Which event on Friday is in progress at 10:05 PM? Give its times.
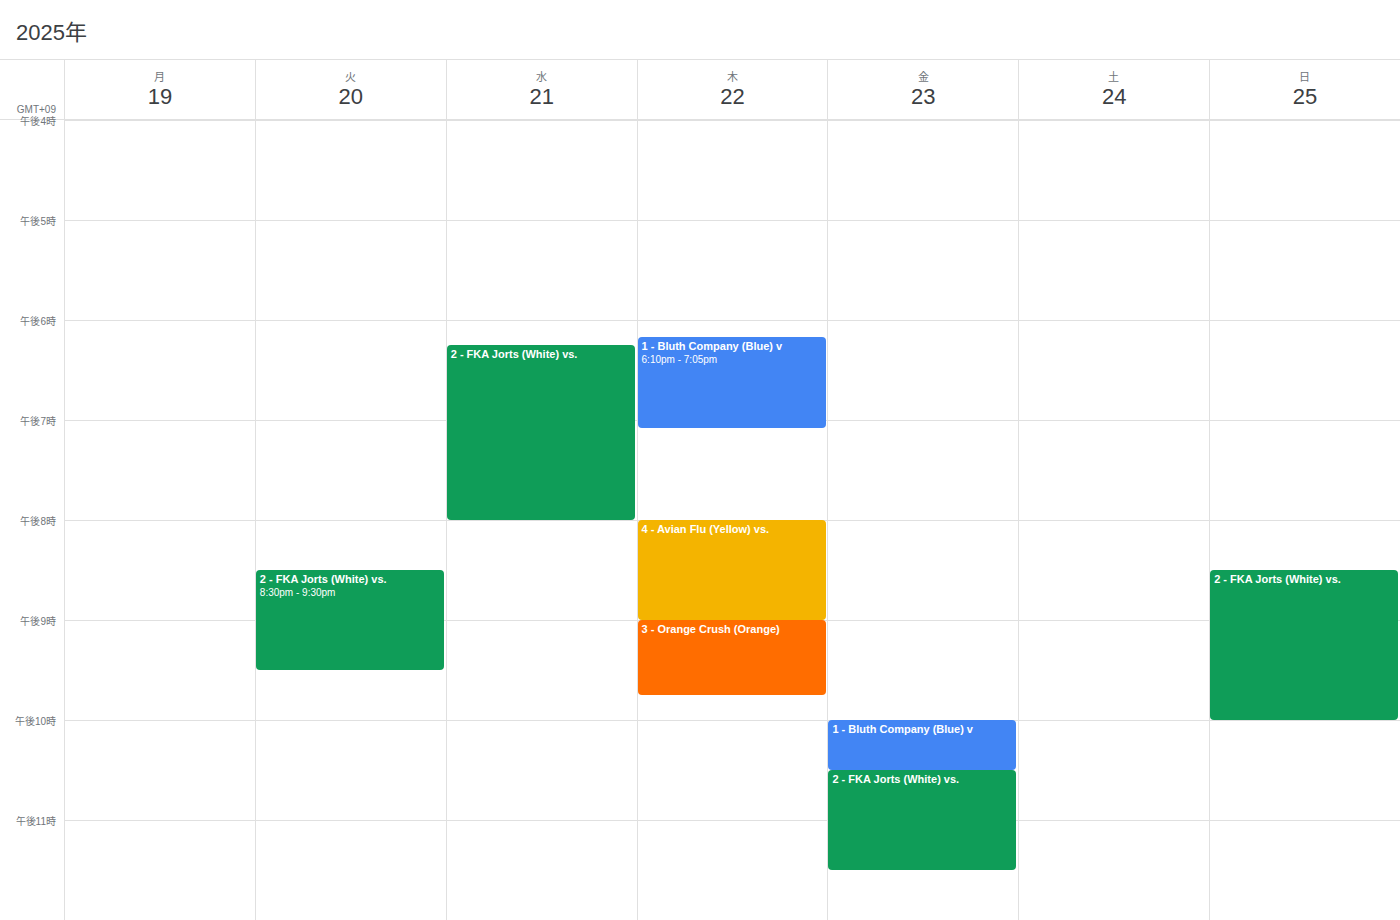
"1 - Bluth Company (Blue) v", 10:00 PM to 10:30 PM